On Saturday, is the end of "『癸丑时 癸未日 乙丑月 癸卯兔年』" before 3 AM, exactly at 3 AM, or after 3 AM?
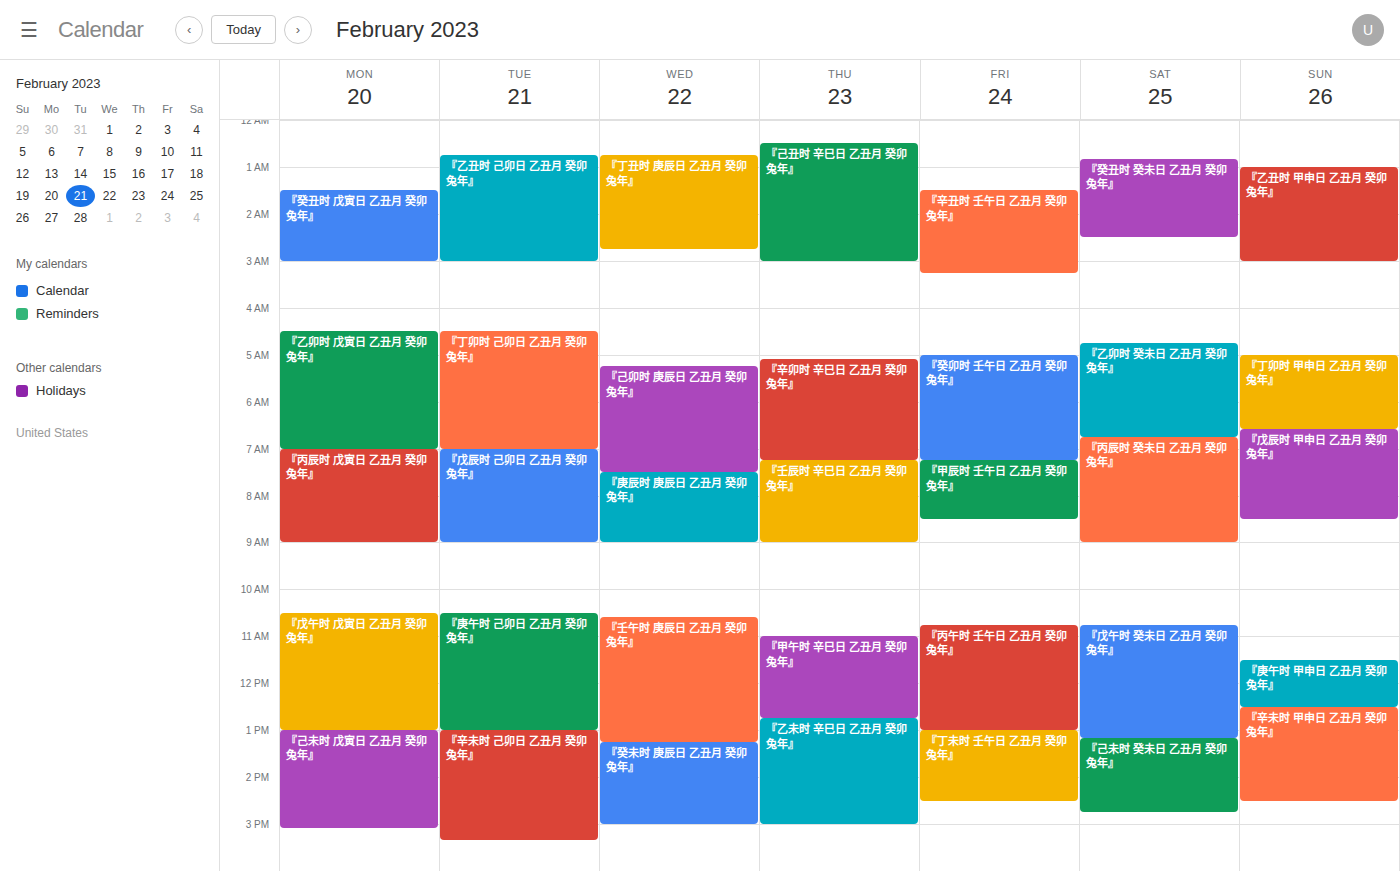
2:30 AM -- before 3 AM, 30 minutes above the 3 AM line.